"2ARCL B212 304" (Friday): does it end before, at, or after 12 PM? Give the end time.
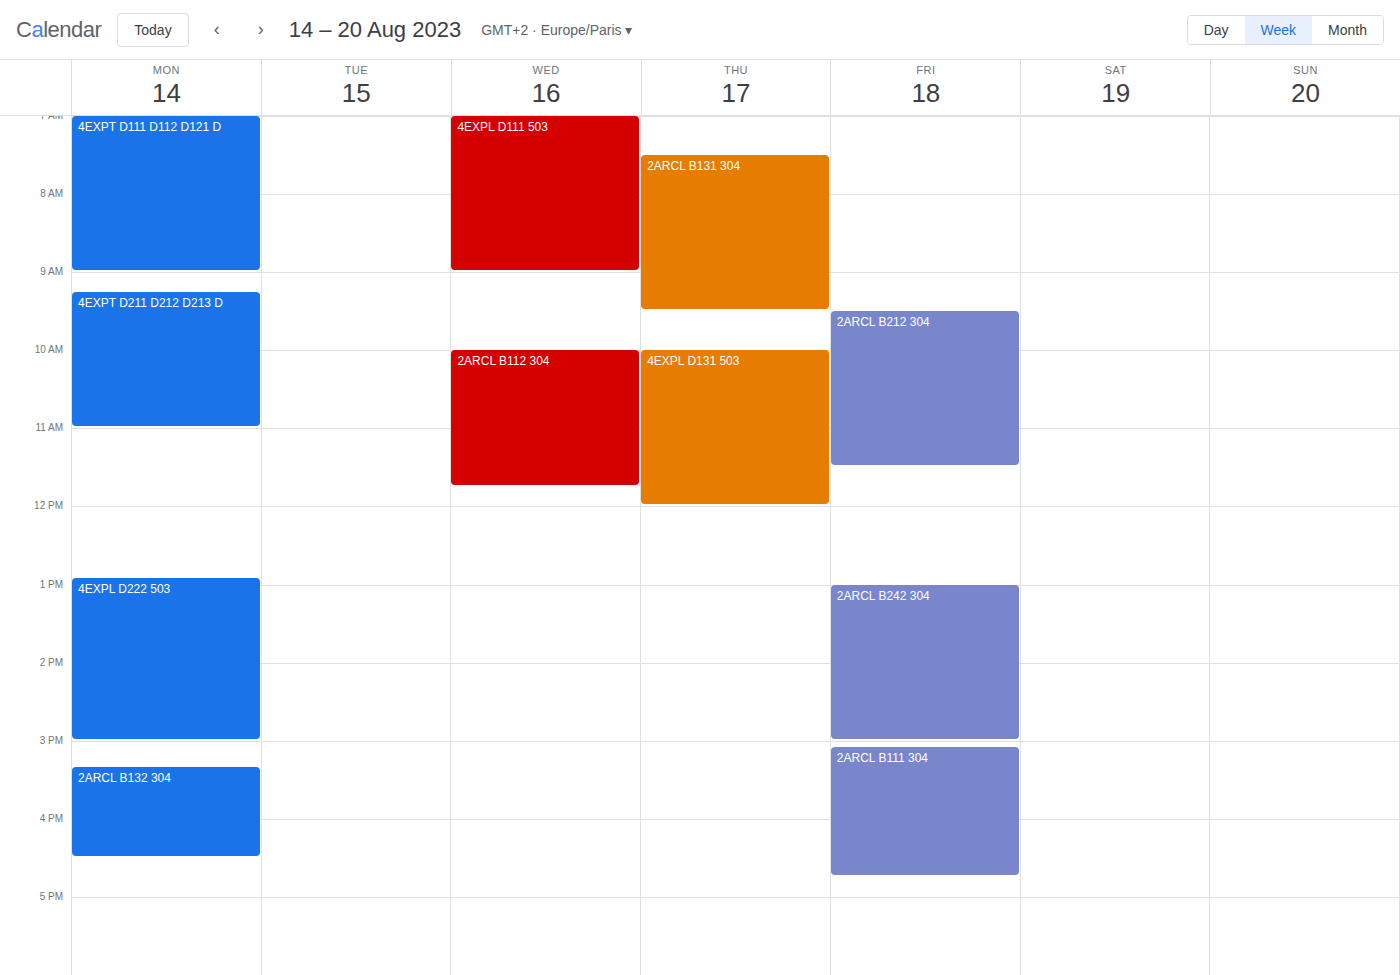
11:30 AM -- before 12 PM, 30 minutes above the 12 PM line.